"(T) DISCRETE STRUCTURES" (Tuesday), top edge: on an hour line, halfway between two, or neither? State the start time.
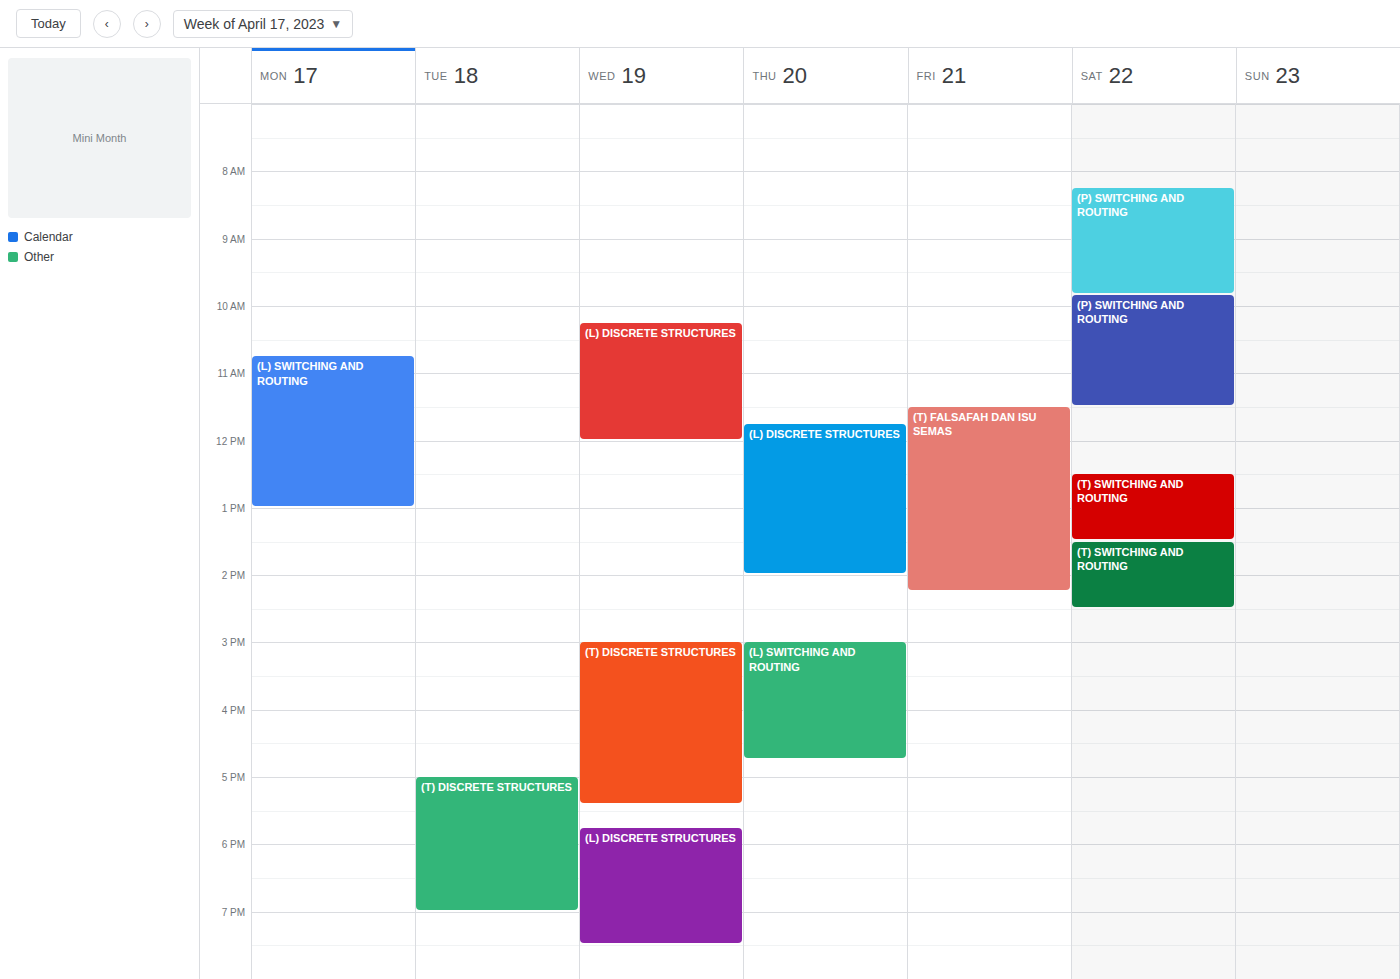
5:00 PM -- exactly on the 5 PM line.